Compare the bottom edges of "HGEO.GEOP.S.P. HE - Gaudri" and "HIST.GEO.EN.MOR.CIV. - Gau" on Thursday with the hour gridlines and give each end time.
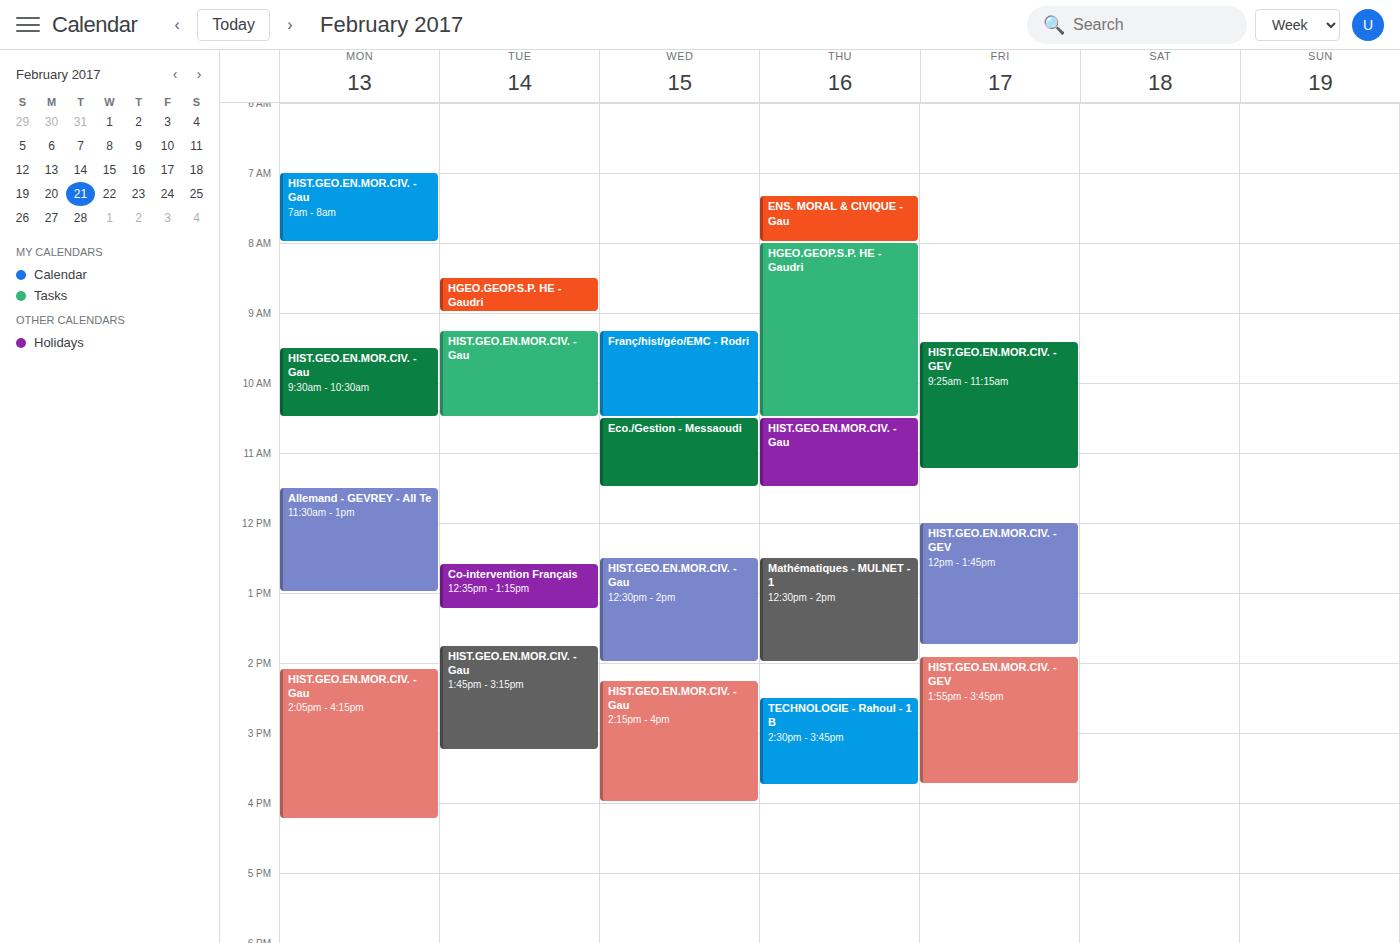
"HGEO.GEOP.S.P. HE - Gaudri": 10:30 AM, halfway between the 10 AM and 11 AM lines. "HIST.GEO.EN.MOR.CIV. - Gau": 11:30 AM, halfway between the 11 AM and 12 PM lines.